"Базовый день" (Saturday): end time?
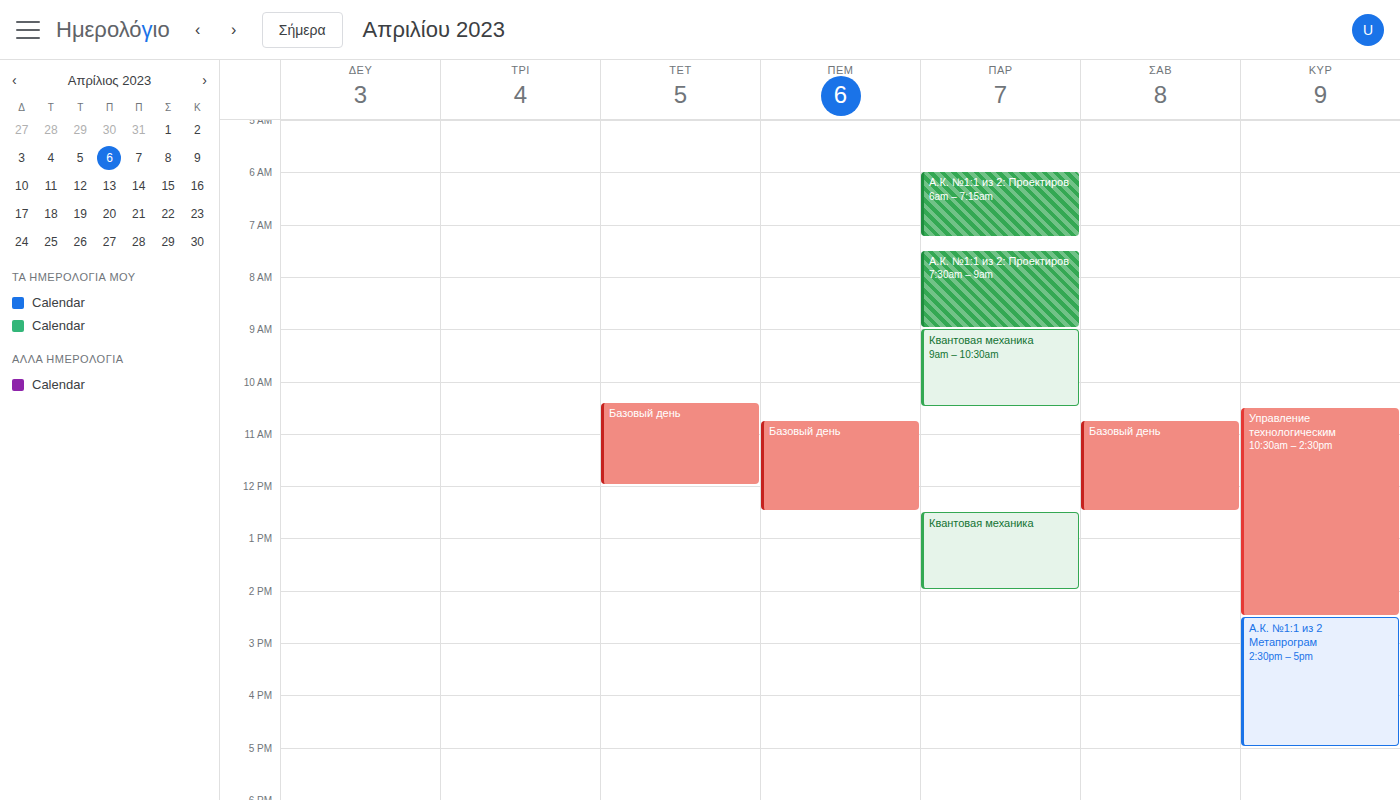
12:30 PM